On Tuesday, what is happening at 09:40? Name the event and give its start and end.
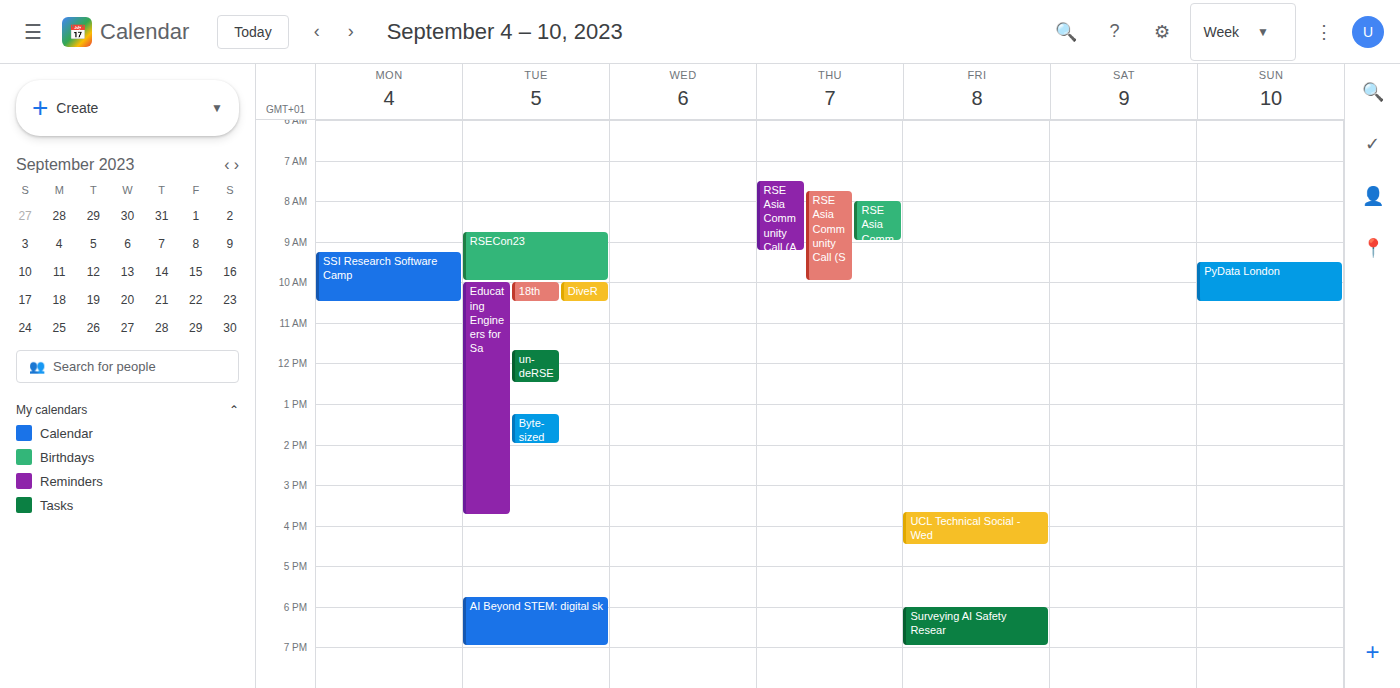
"RSECon23", 08:45 to 10:00